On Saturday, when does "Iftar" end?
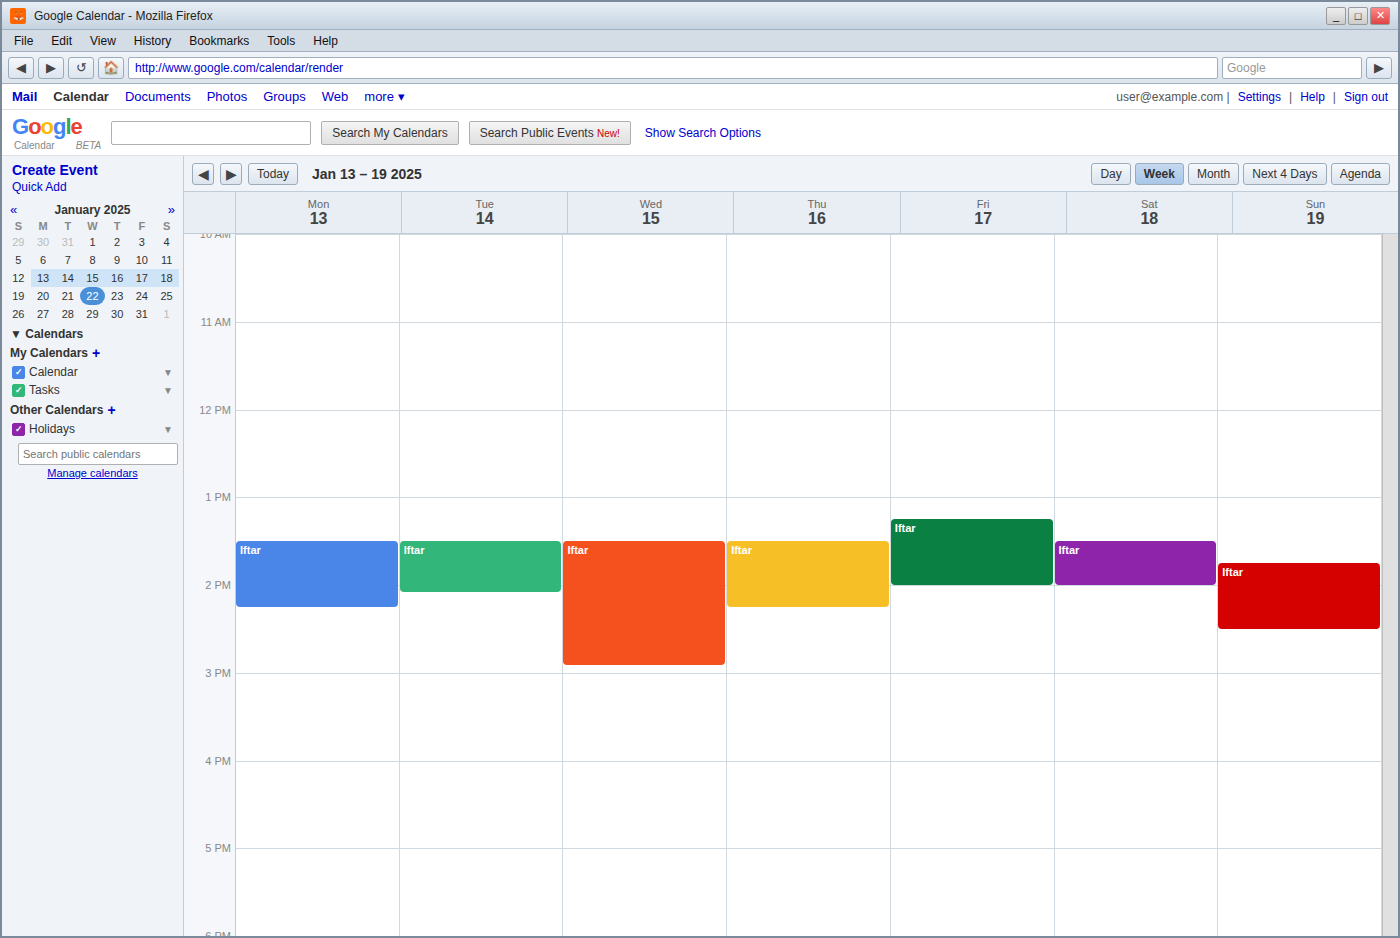
2:00 PM